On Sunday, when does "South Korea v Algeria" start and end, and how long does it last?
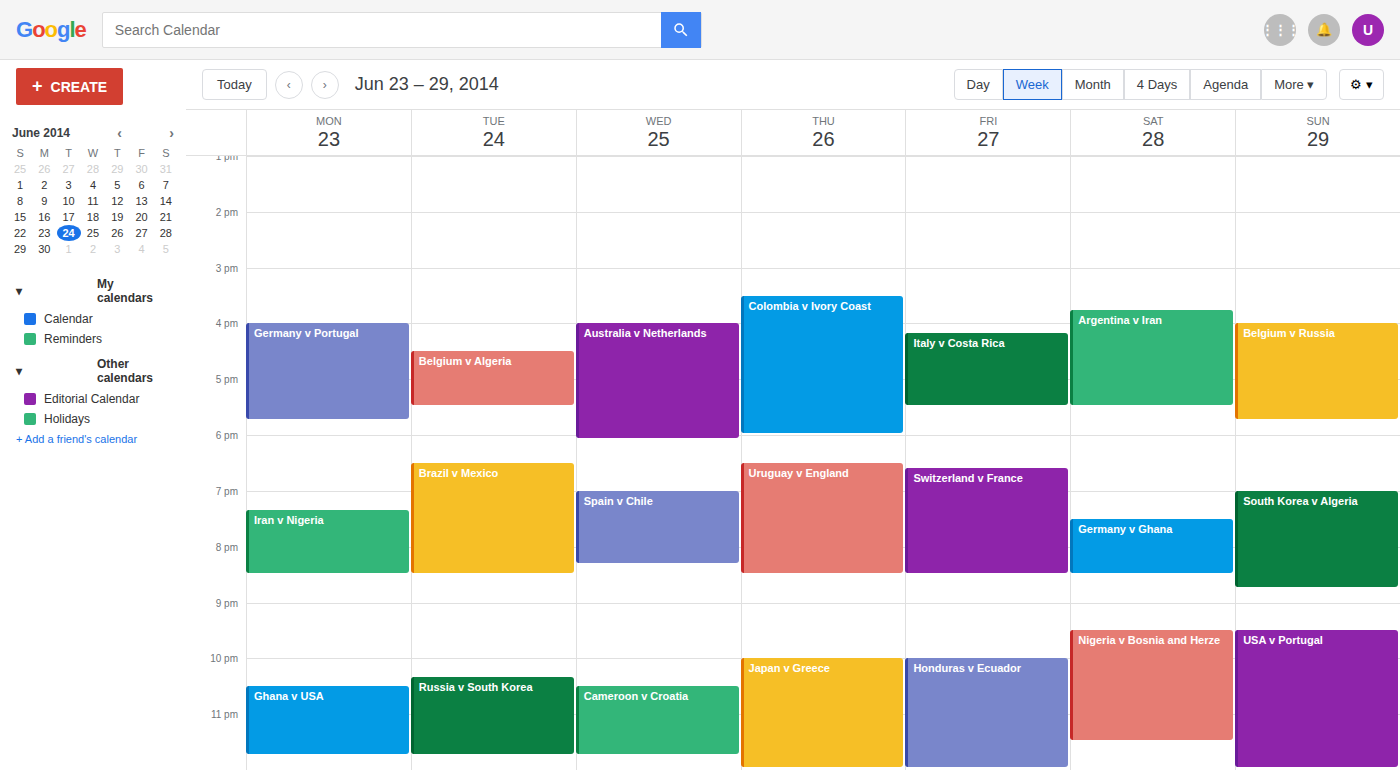
7:00 PM to 8:45 PM, 1 hour 45 minutes